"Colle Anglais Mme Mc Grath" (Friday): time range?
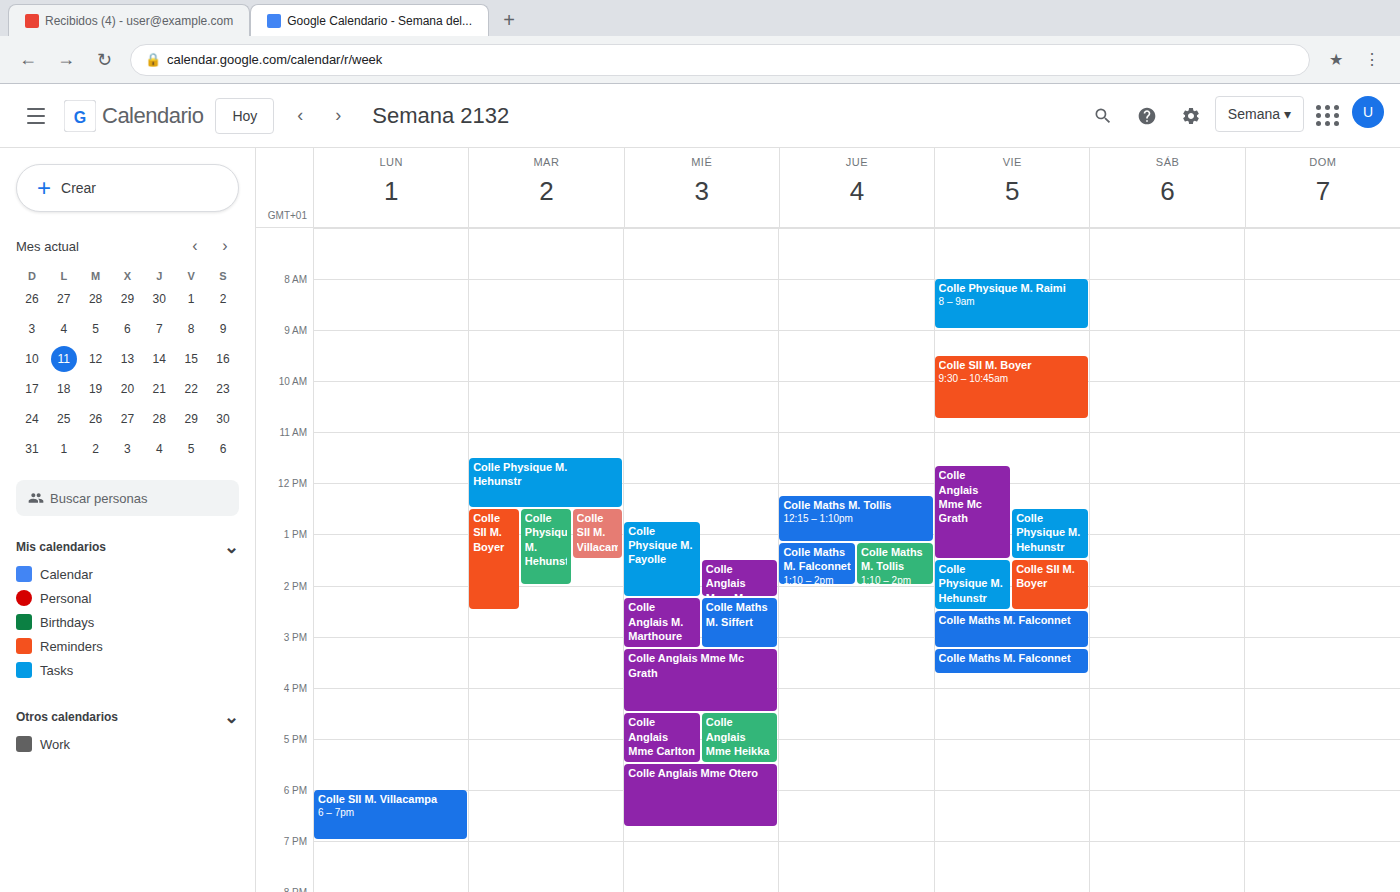
11:40 AM to 1:30 PM